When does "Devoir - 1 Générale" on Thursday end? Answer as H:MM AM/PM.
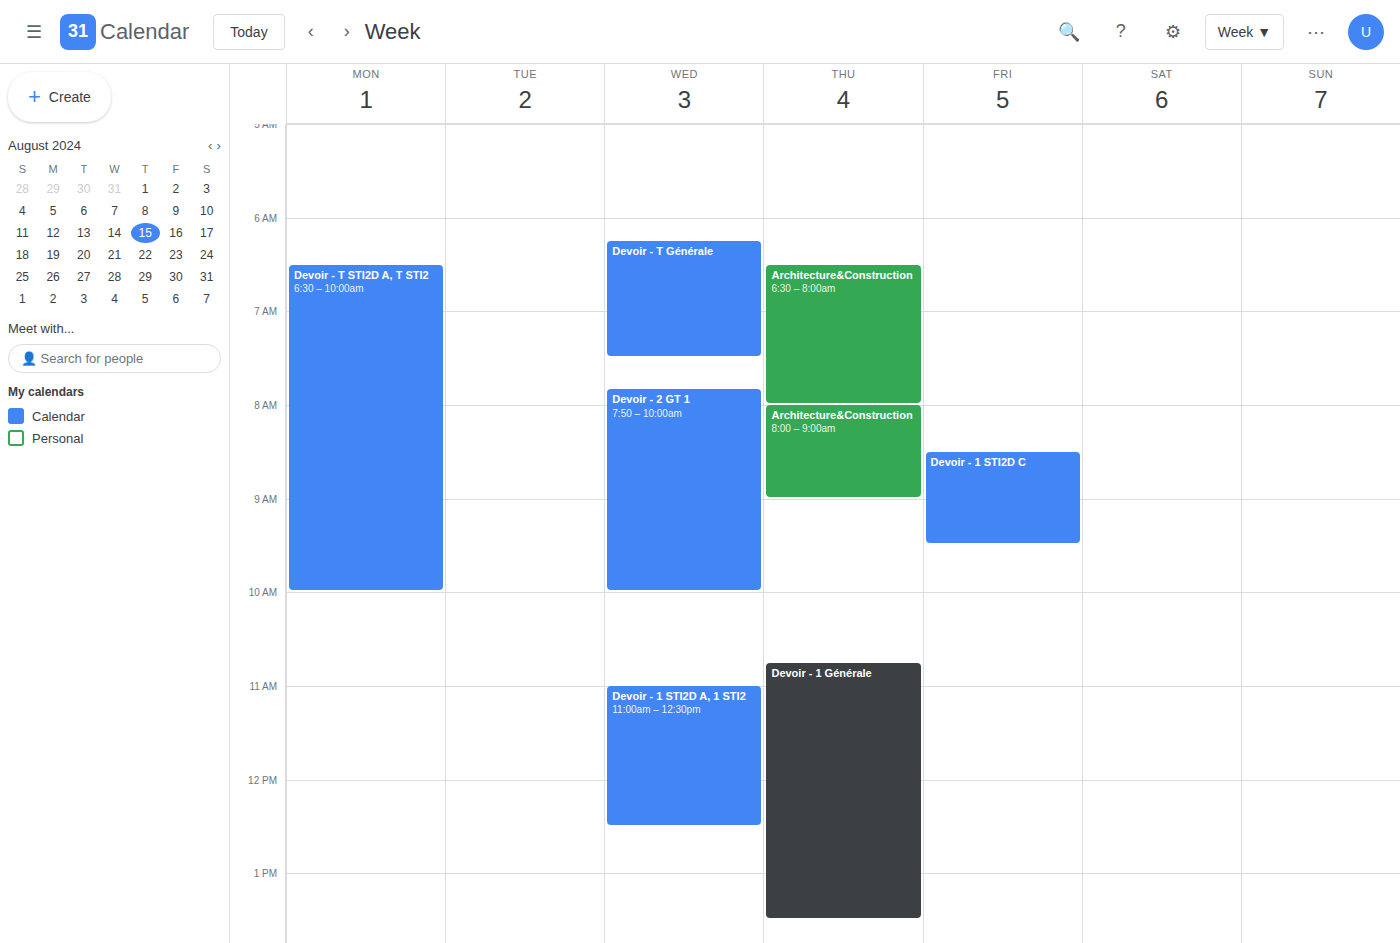
1:30 PM